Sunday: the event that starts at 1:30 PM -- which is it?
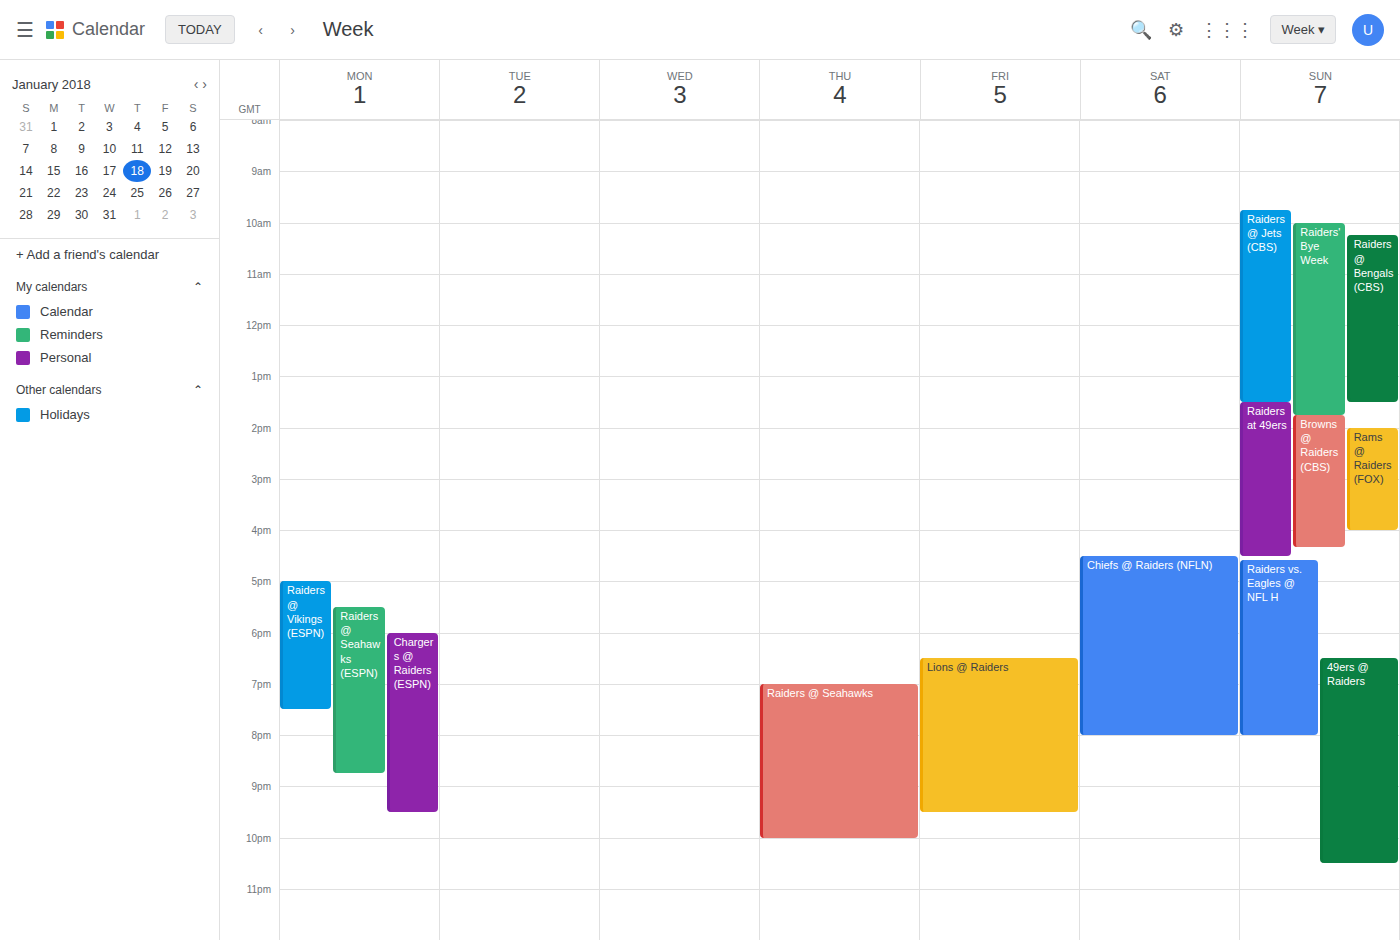
"Raiders at 49ers"